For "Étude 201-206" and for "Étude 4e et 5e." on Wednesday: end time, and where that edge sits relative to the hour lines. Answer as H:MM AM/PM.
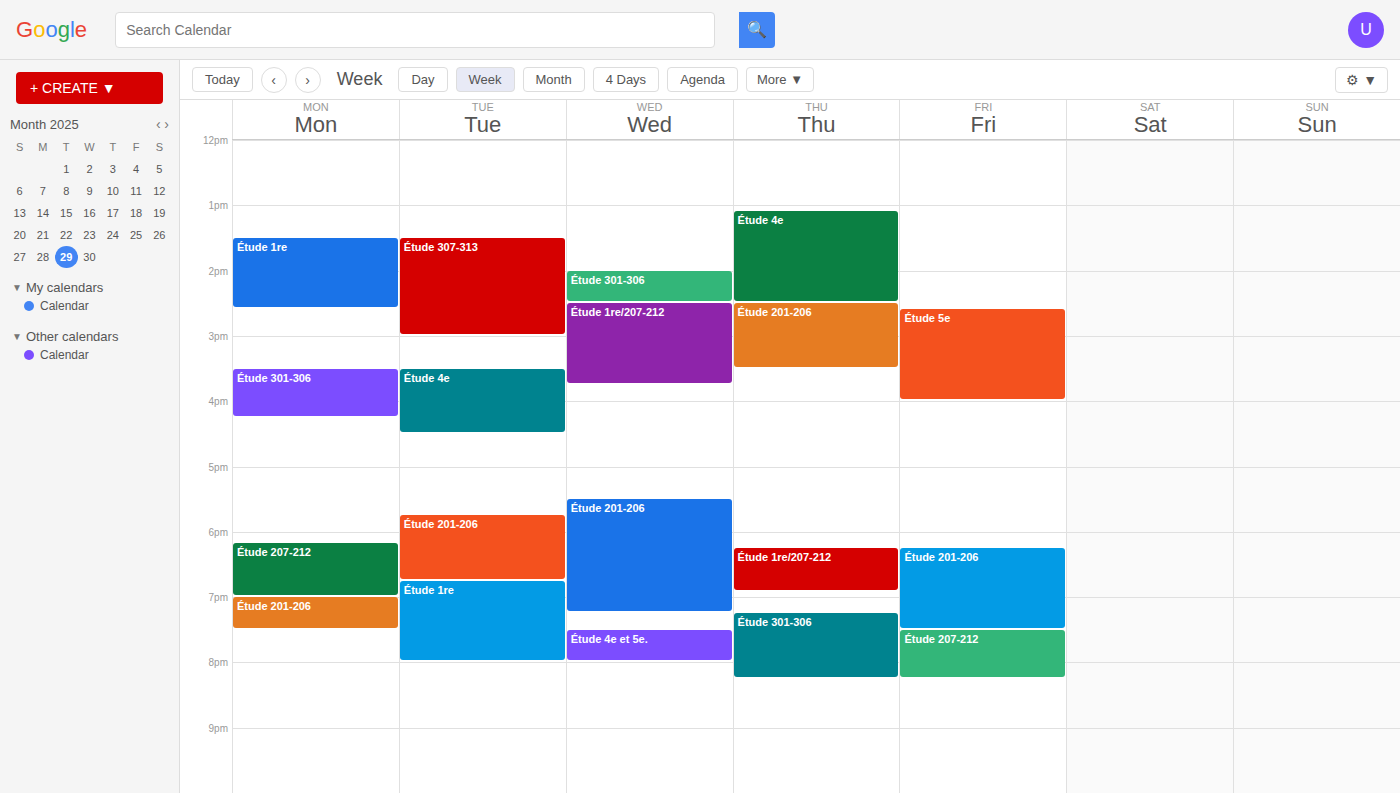
"Étude 201-206": 7:15 PM, neither: a quarter of the way from the 7 PM line to the 8 PM line. "Étude 4e et 5e.": 8:00 PM, exactly on the 8 PM line.